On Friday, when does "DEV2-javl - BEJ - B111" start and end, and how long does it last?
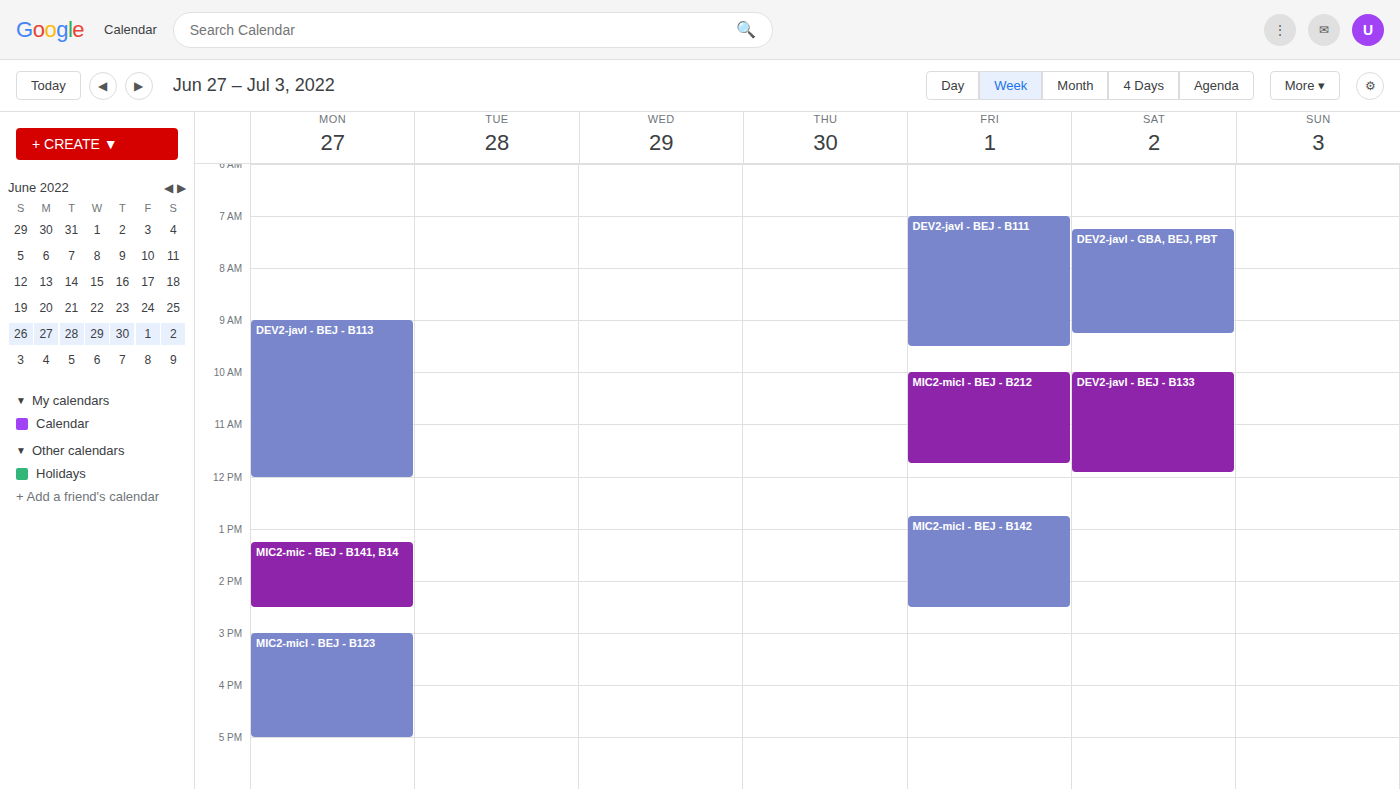
7:00 AM to 9:30 AM, 2 hours 30 minutes